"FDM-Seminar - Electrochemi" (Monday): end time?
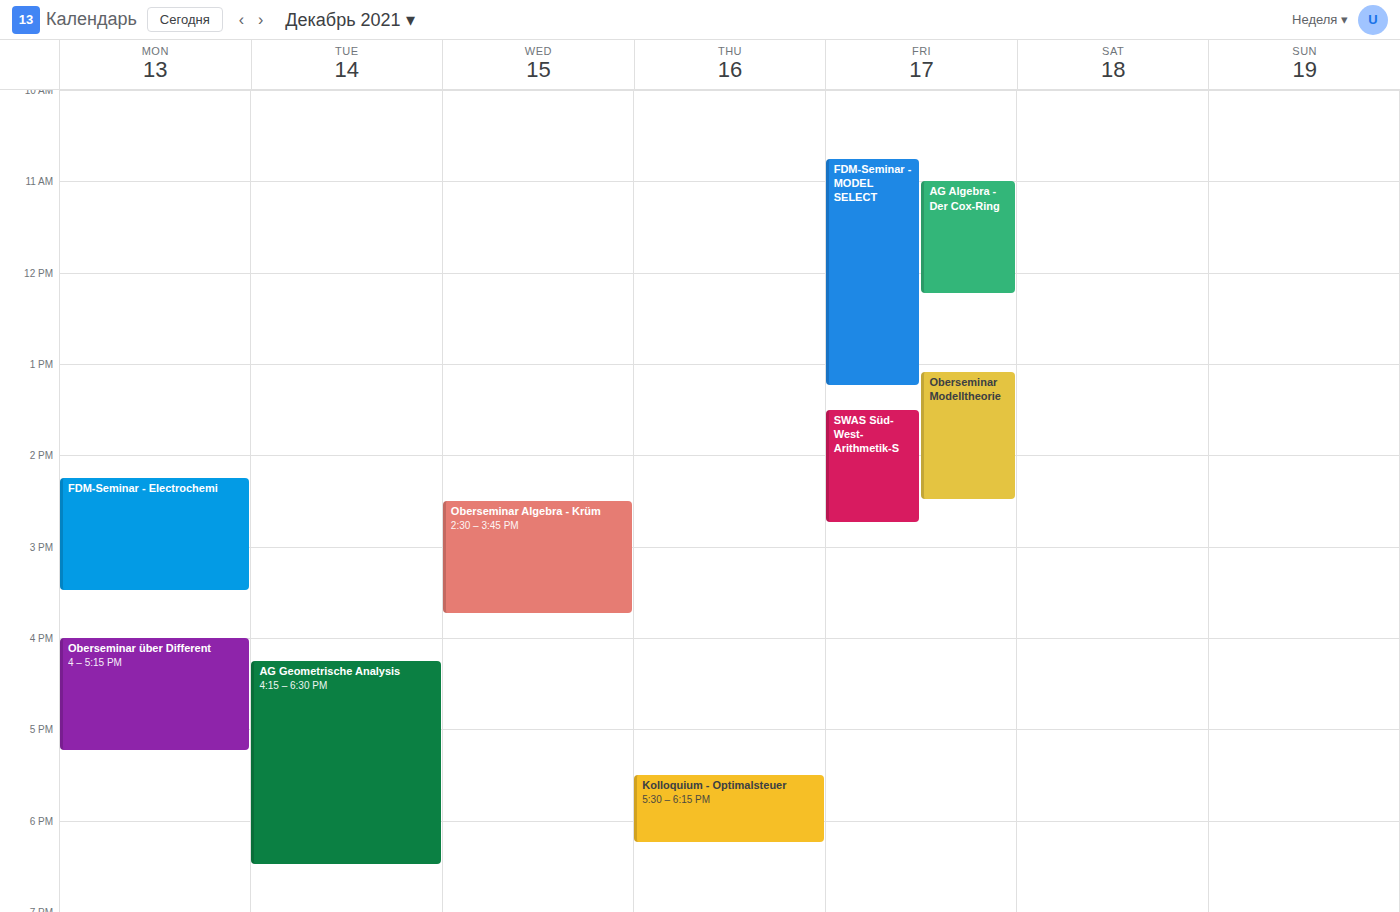
15:30